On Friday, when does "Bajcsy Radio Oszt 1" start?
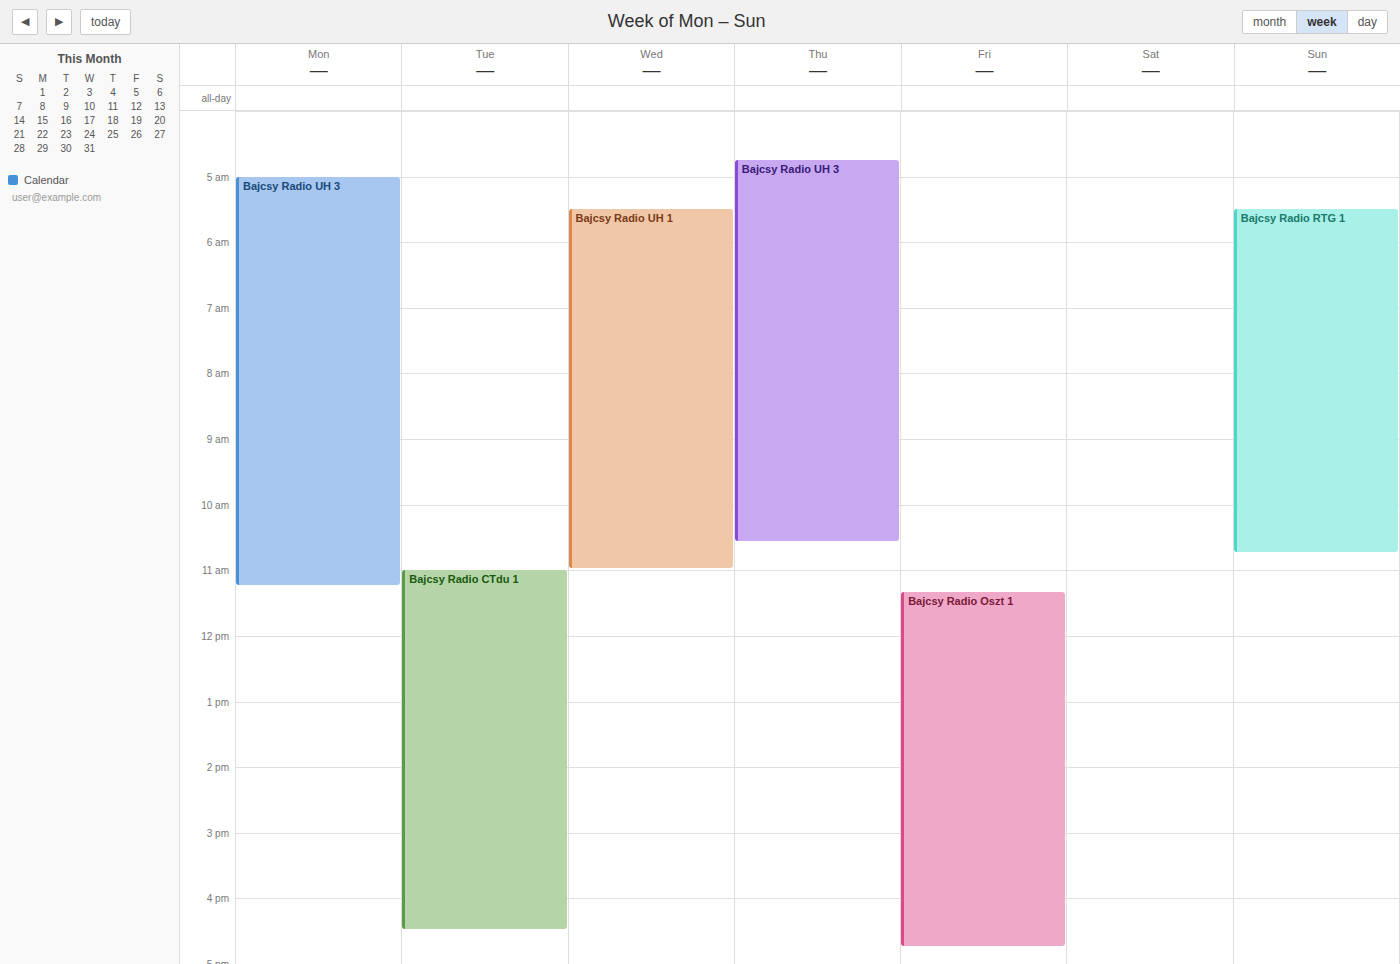
11:20 AM